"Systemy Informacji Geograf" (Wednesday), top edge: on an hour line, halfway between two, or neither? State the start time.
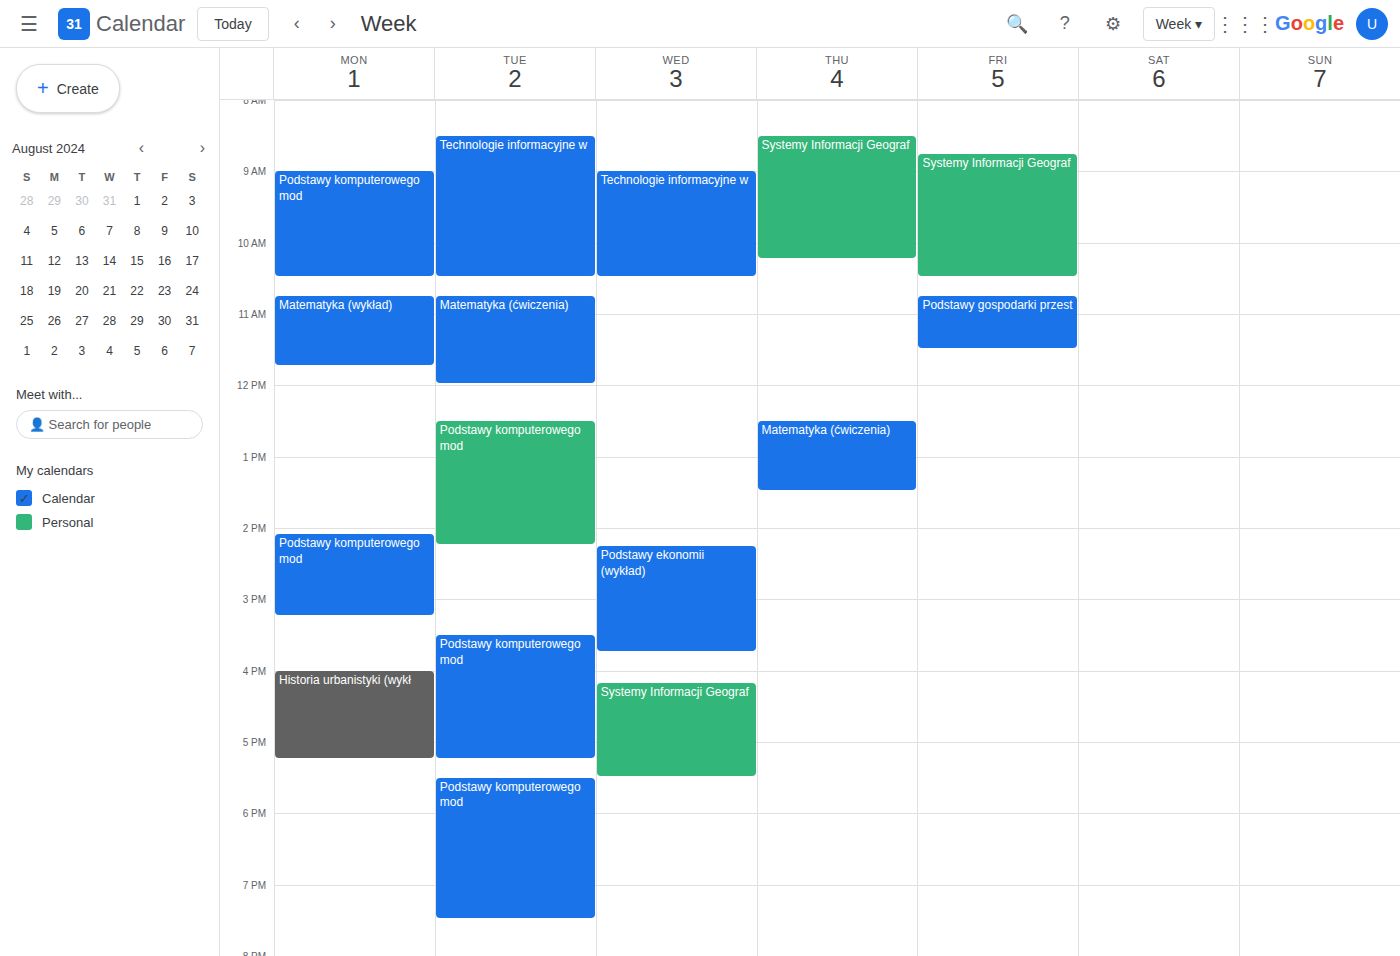
4:10 PM -- neither: 10 minutes below the 4 PM line and 50 minutes above the 5 PM line.